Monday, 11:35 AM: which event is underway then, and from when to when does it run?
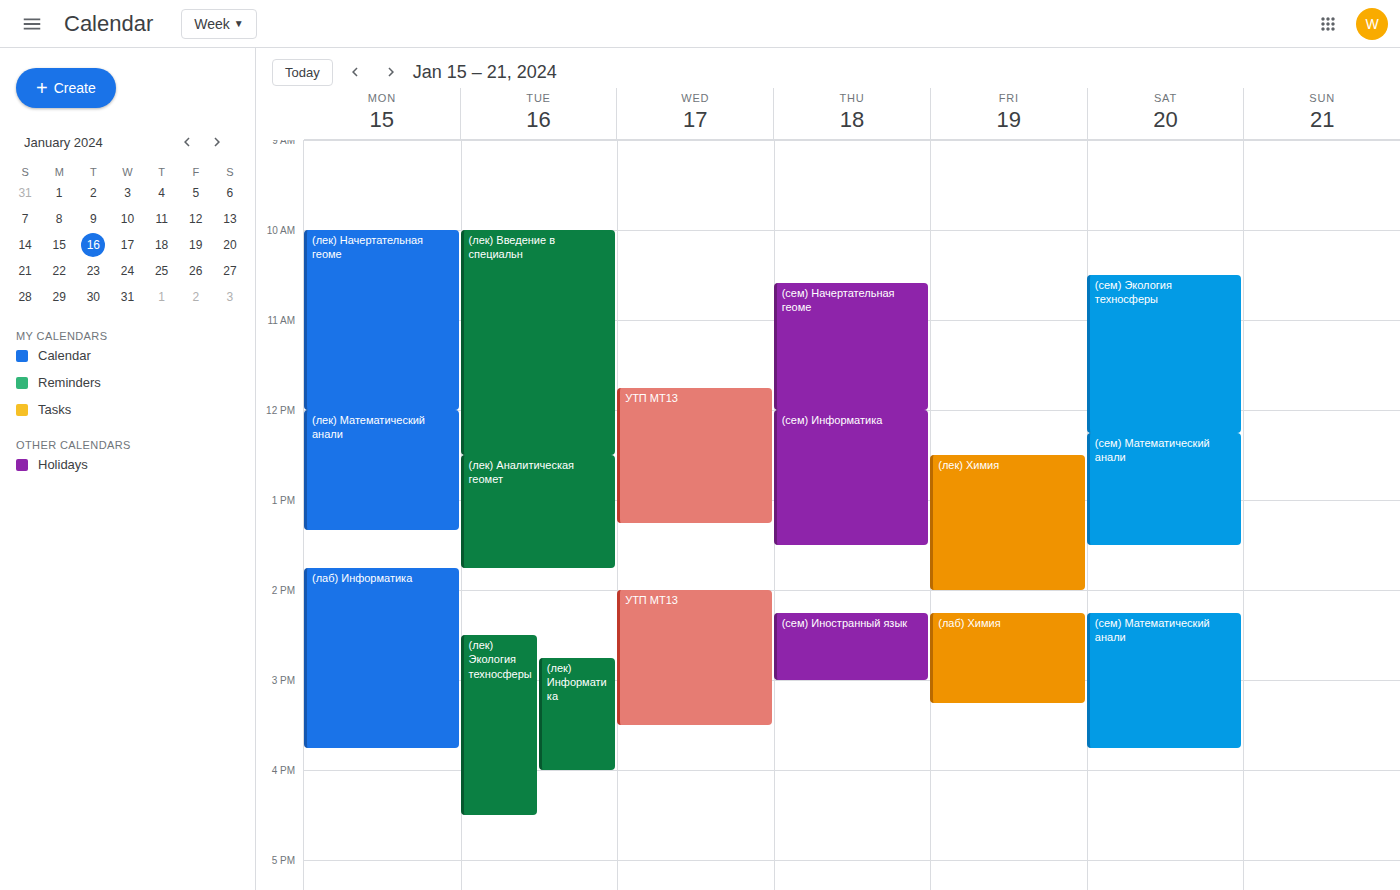
"(лек) Начертательная геоме", 10:00 AM to 12:00 PM